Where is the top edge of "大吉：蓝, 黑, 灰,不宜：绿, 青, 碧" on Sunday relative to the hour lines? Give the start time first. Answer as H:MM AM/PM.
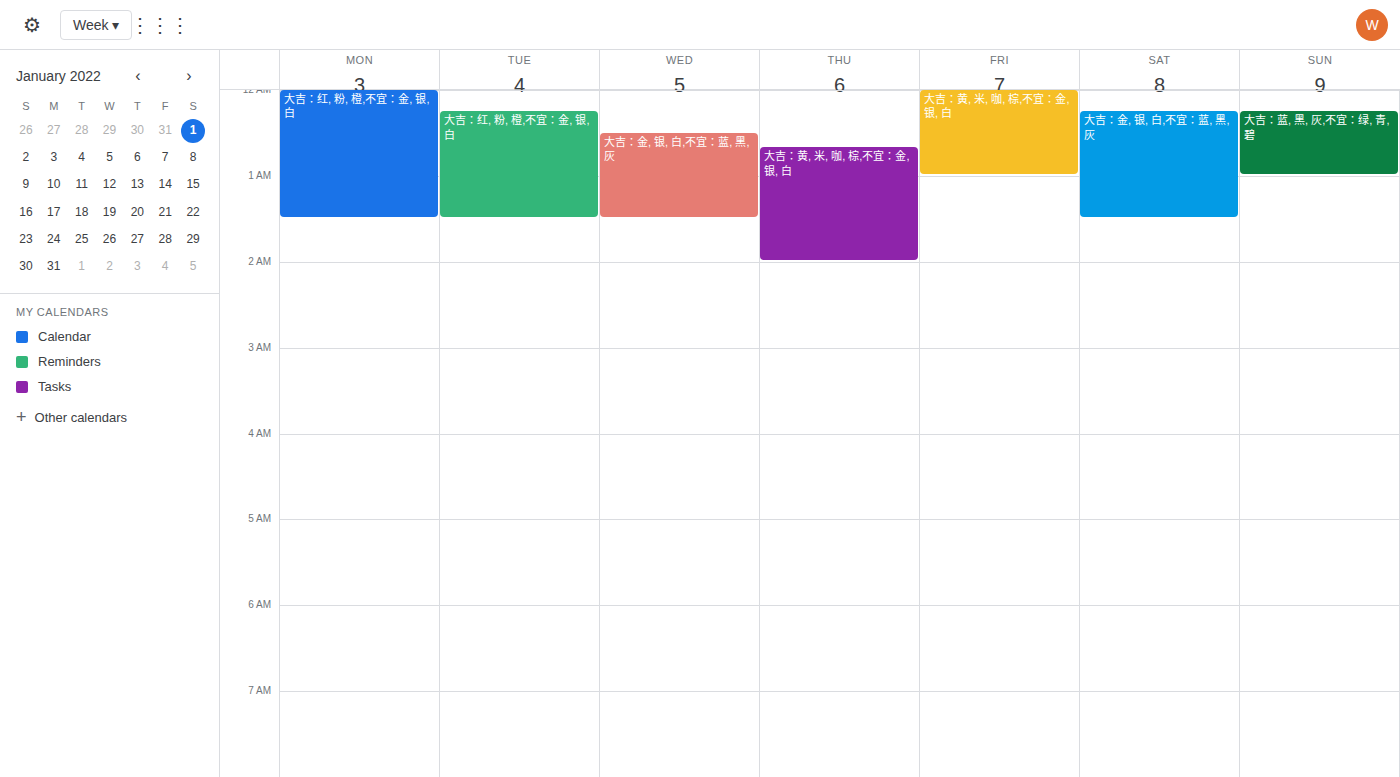
12:15 AM -- neither: a quarter of the way from the 12 AM line to the 1 AM line.